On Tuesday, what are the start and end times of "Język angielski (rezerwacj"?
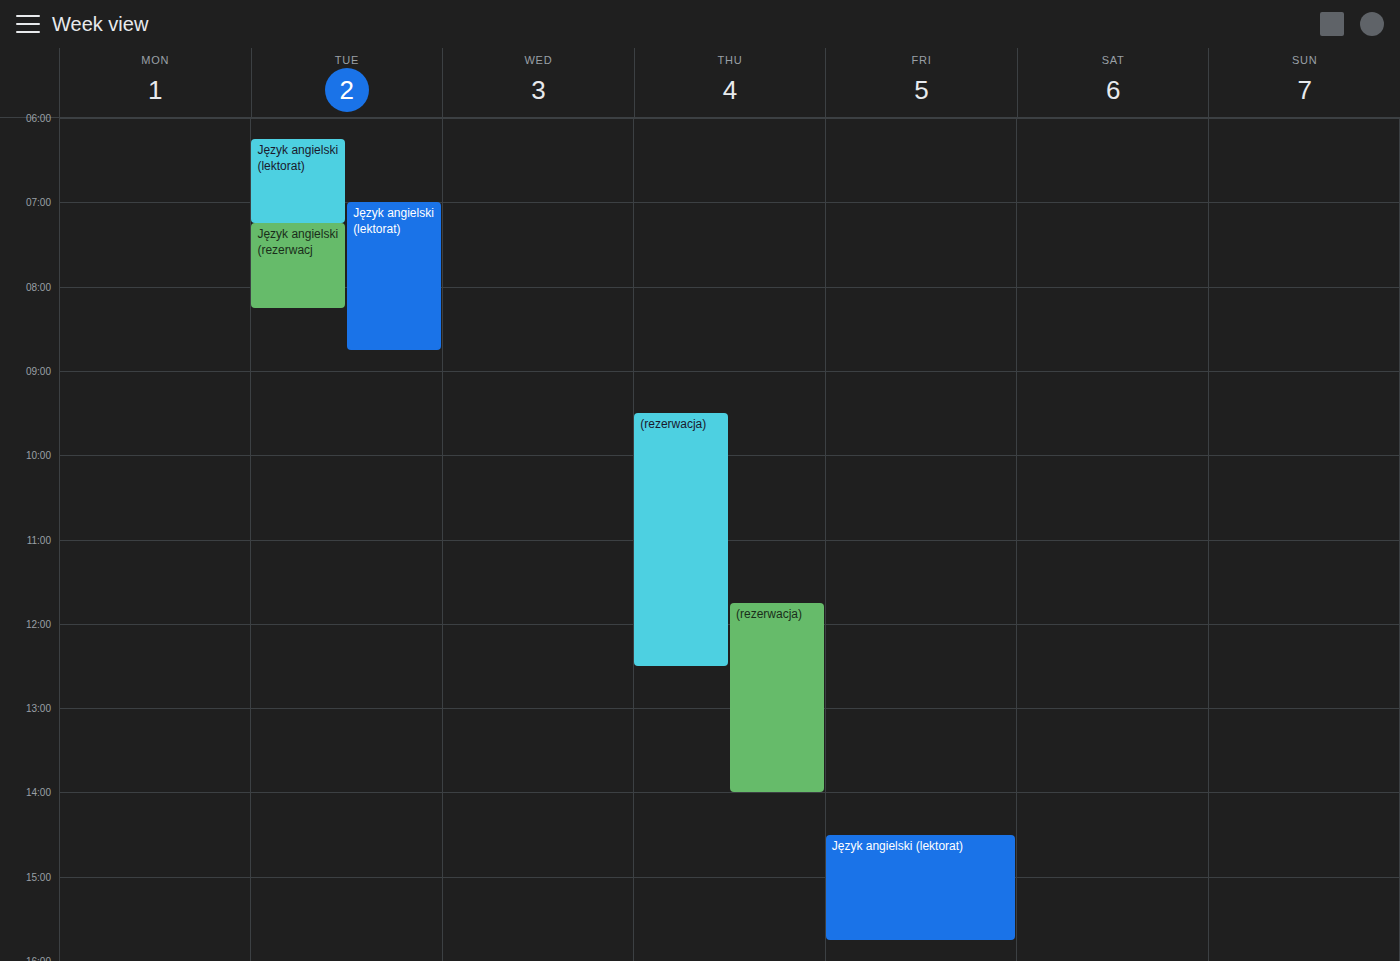
07:15 to 08:15